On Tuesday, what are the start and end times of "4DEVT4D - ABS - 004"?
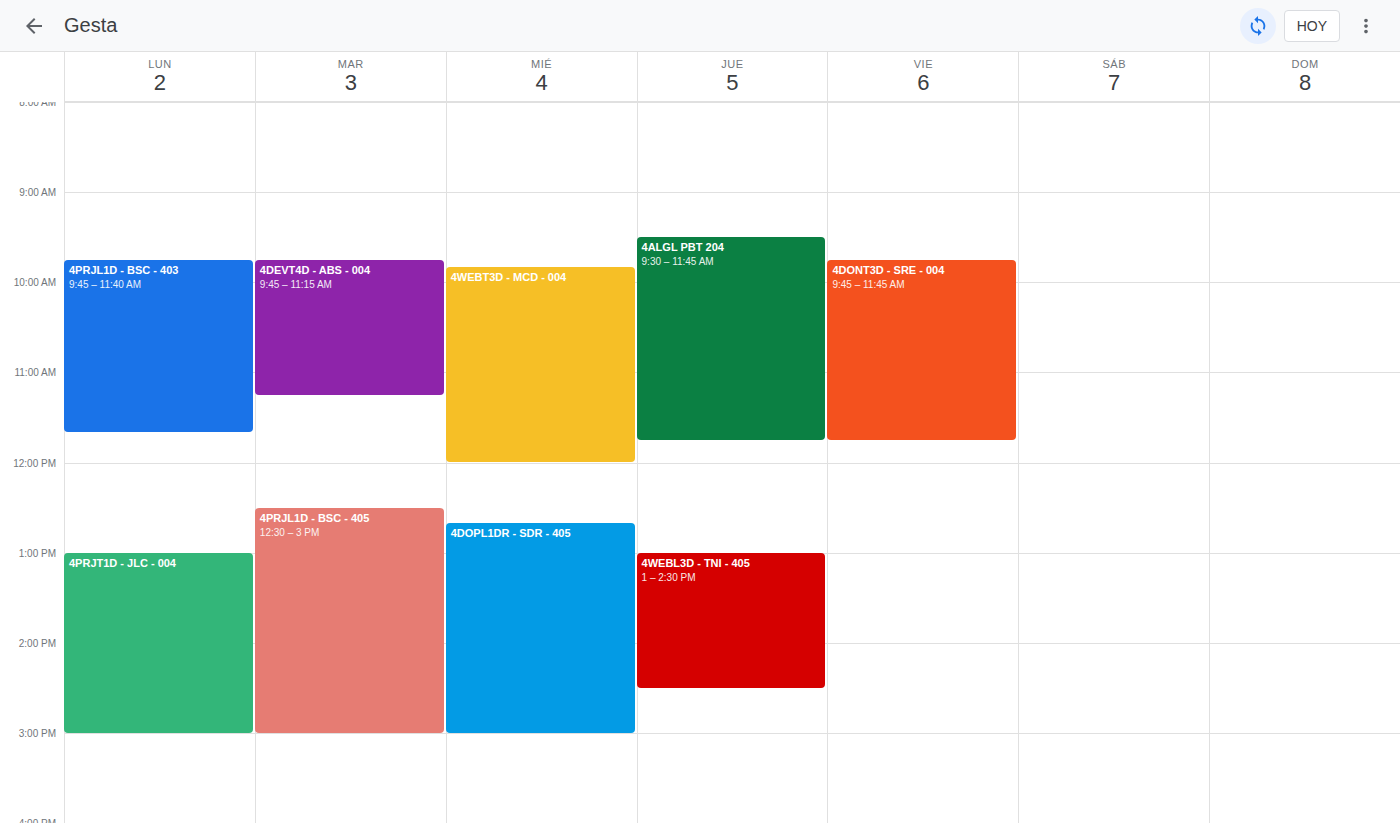
09:45 to 11:15